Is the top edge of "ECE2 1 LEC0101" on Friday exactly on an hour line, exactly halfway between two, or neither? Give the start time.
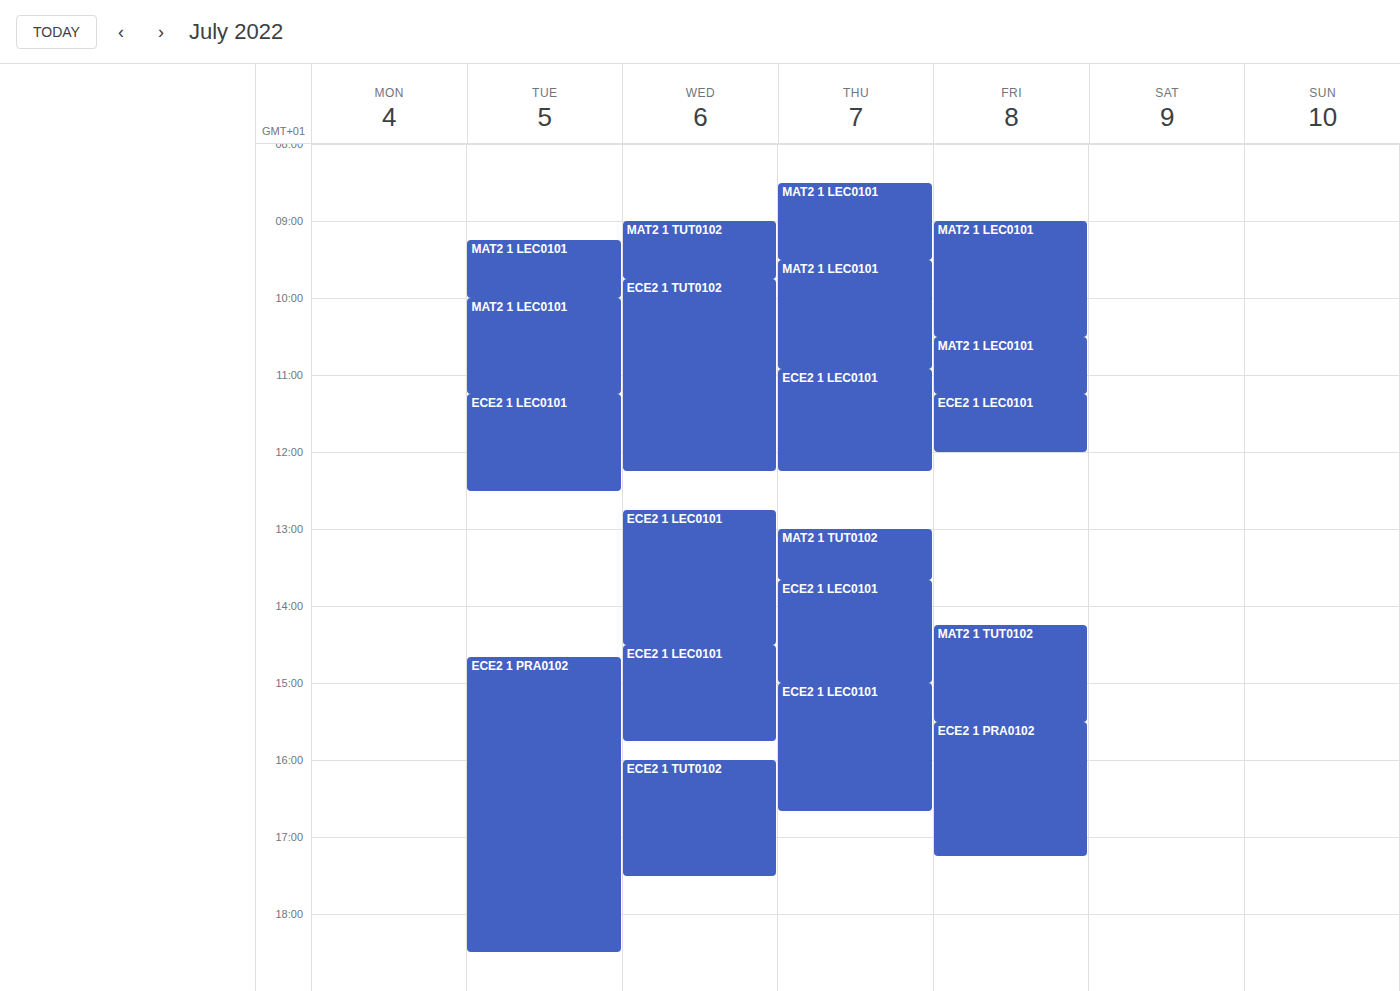
11:15 -- neither: a quarter of the way from the 11:00 line to the 12:00 line.